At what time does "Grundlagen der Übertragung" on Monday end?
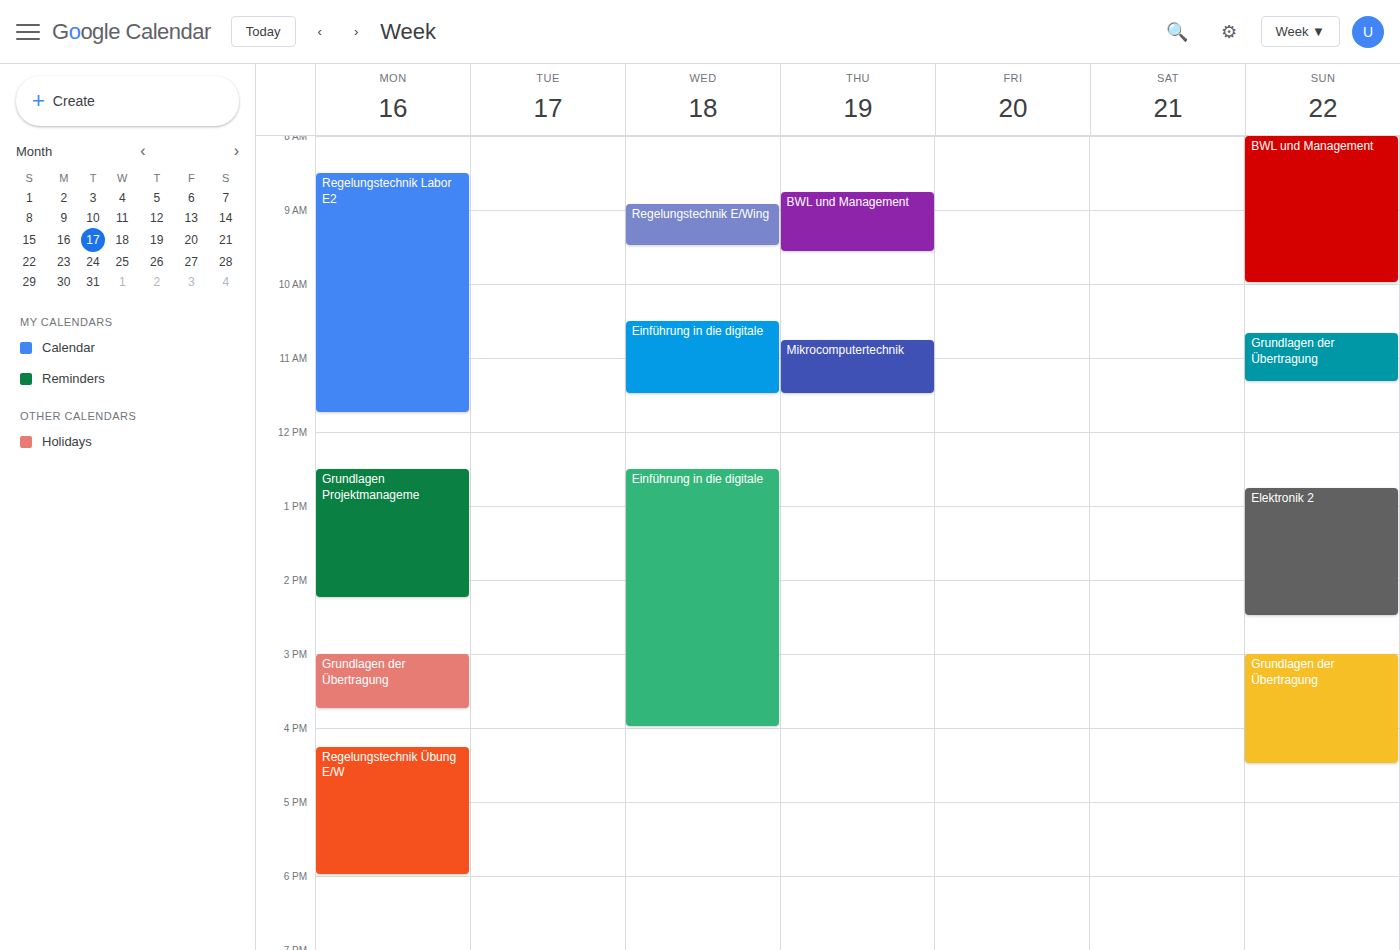
3:45 PM